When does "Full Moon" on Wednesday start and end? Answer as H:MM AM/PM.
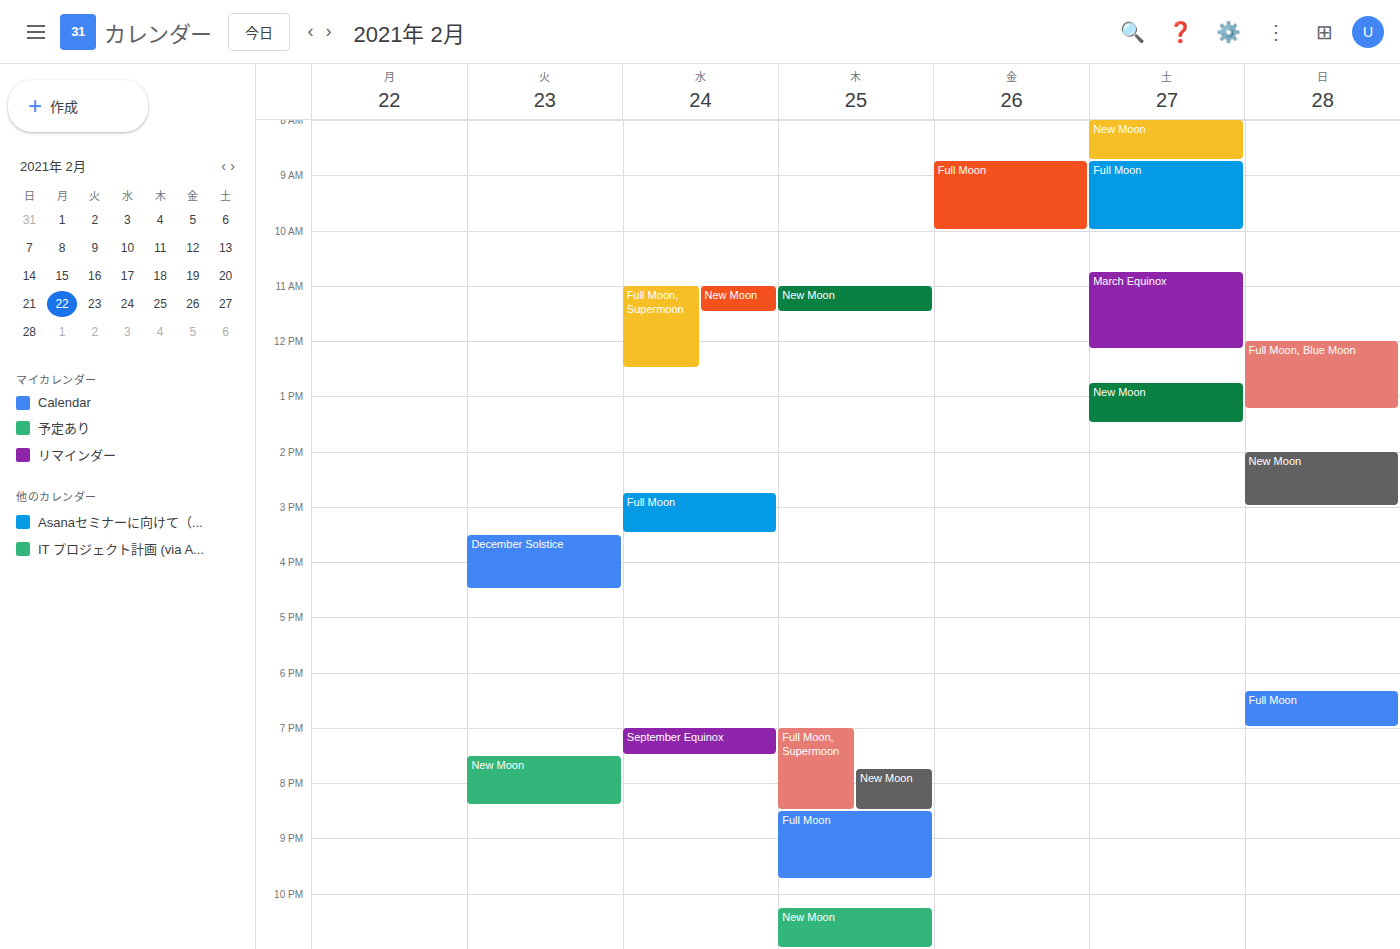
2:45 PM to 3:30 PM